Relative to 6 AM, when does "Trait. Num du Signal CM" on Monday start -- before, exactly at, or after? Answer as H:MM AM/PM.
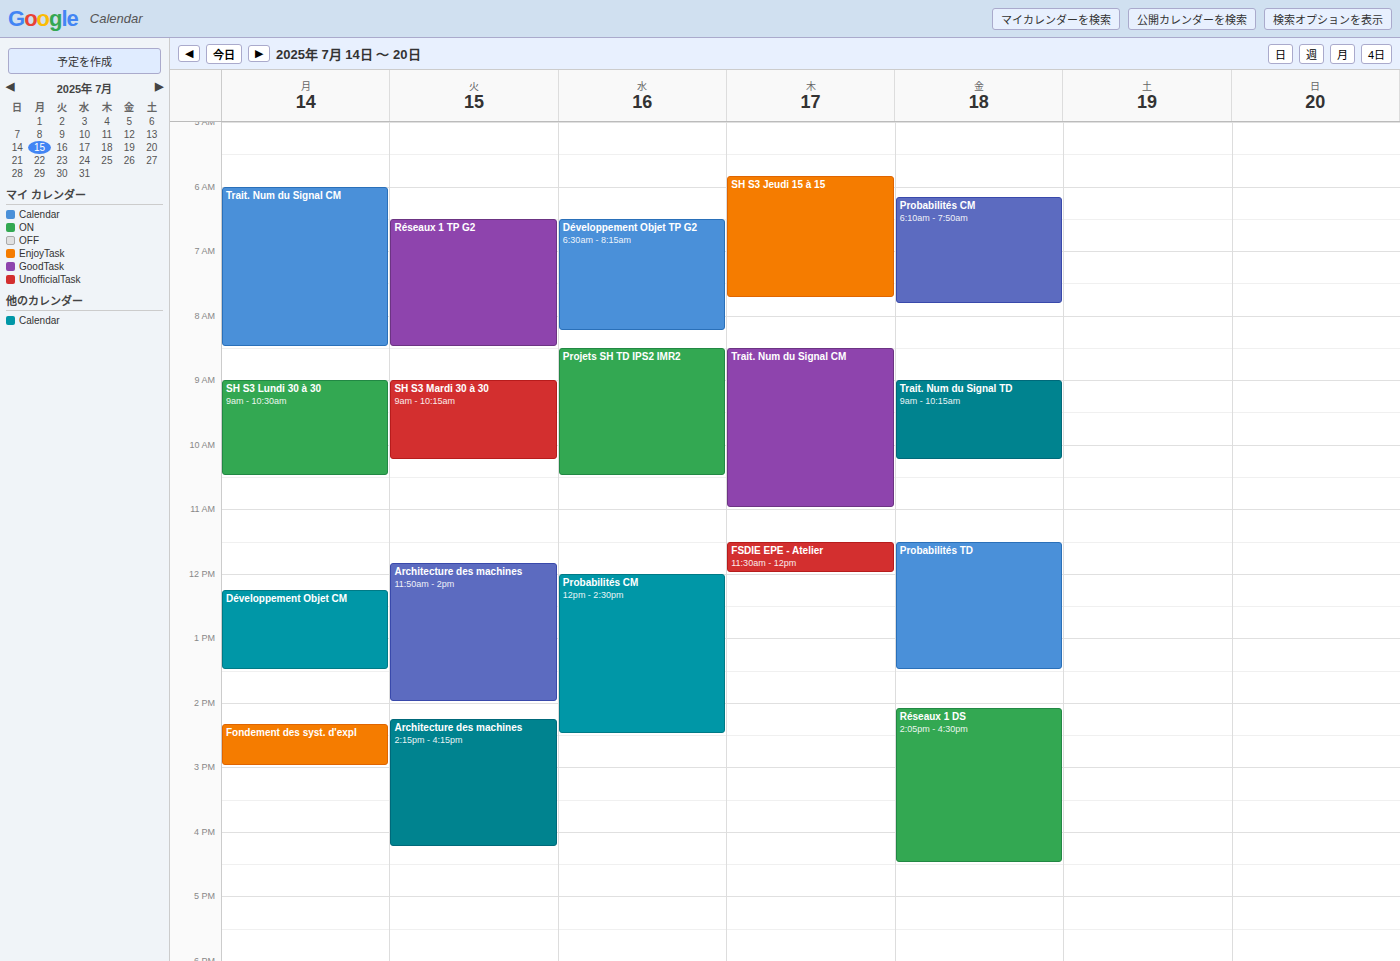
6:00 AM -- exactly at 6 AM, on the 6 AM line.